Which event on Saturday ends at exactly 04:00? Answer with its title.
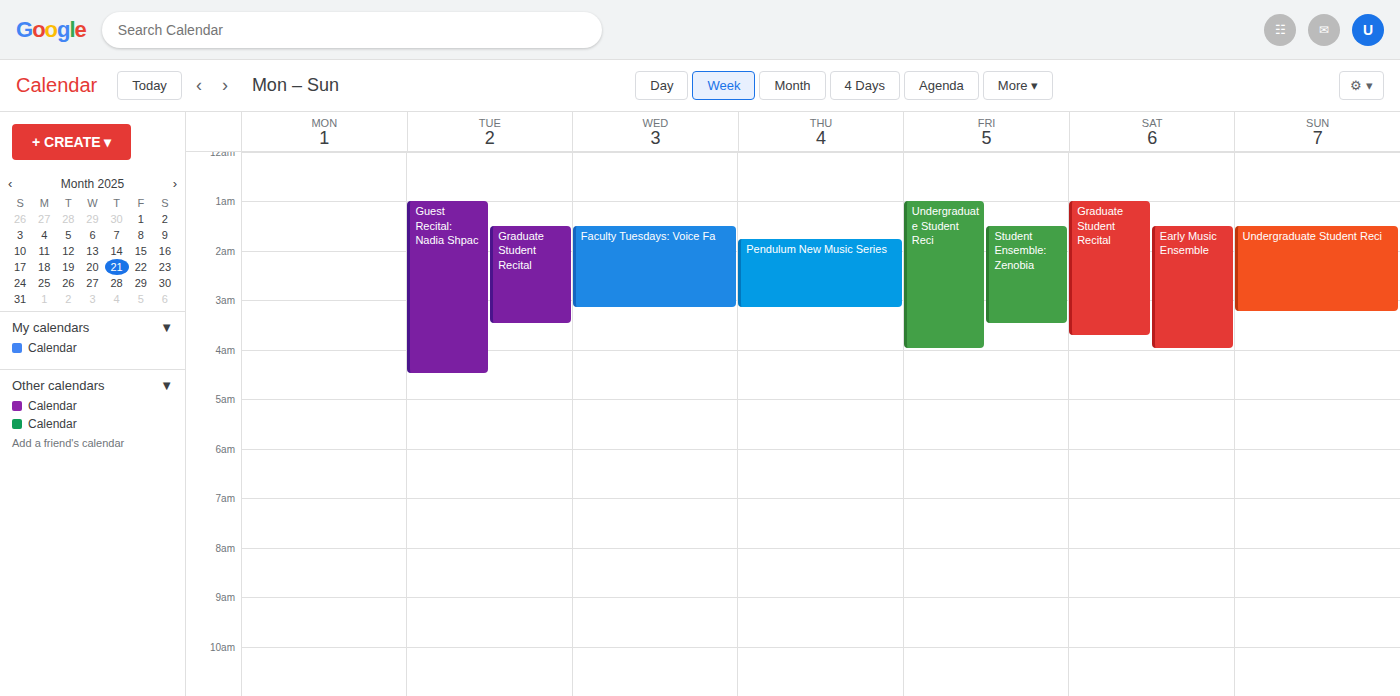
"Early Music Ensemble"